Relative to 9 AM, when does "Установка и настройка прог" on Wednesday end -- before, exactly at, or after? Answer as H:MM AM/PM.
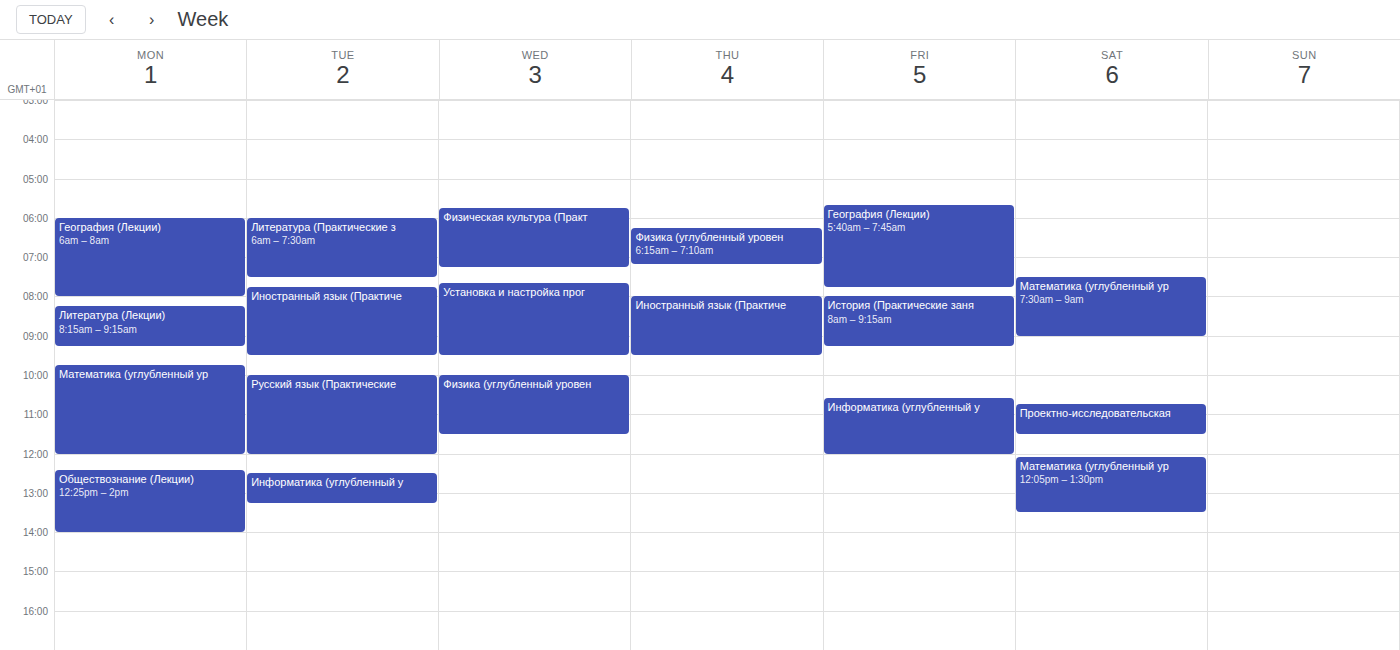
9:30 AM -- after 9 AM, 30 minutes below the 9 AM line.